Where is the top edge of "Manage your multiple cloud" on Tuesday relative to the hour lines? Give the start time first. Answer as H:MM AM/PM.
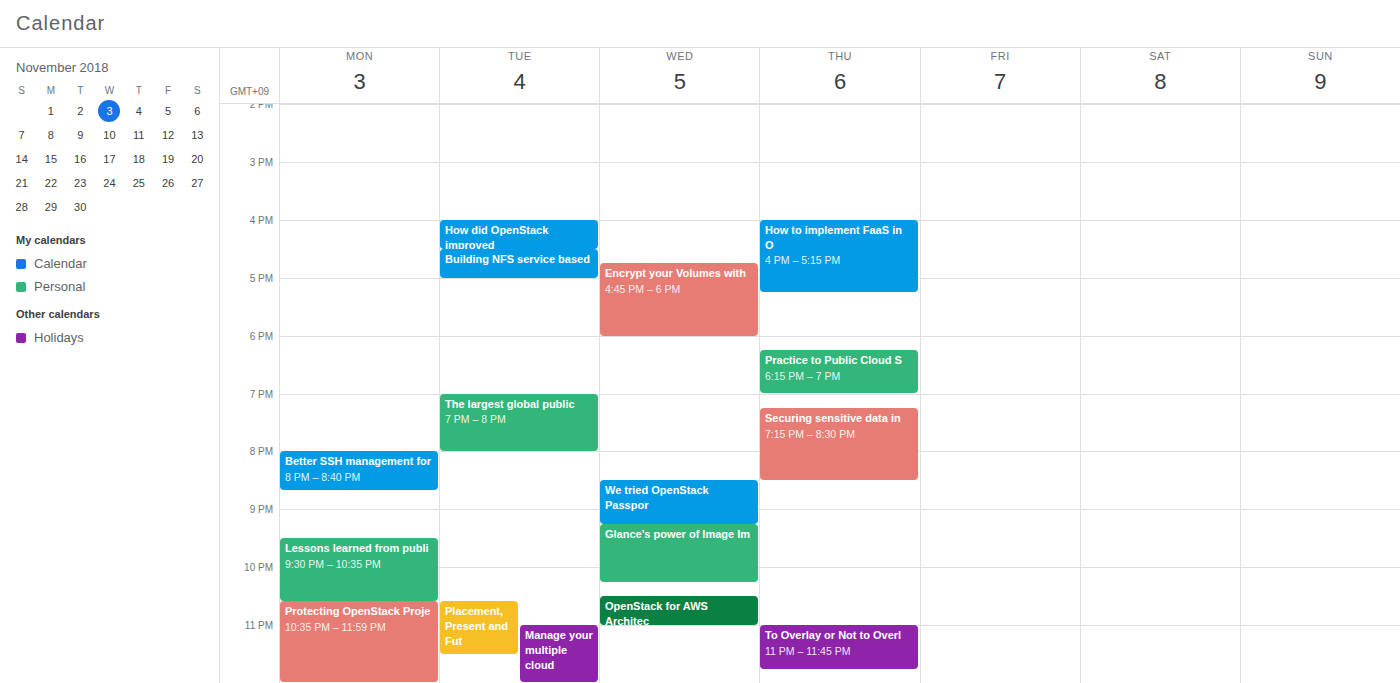
11:00 PM -- exactly on the 11 PM line.